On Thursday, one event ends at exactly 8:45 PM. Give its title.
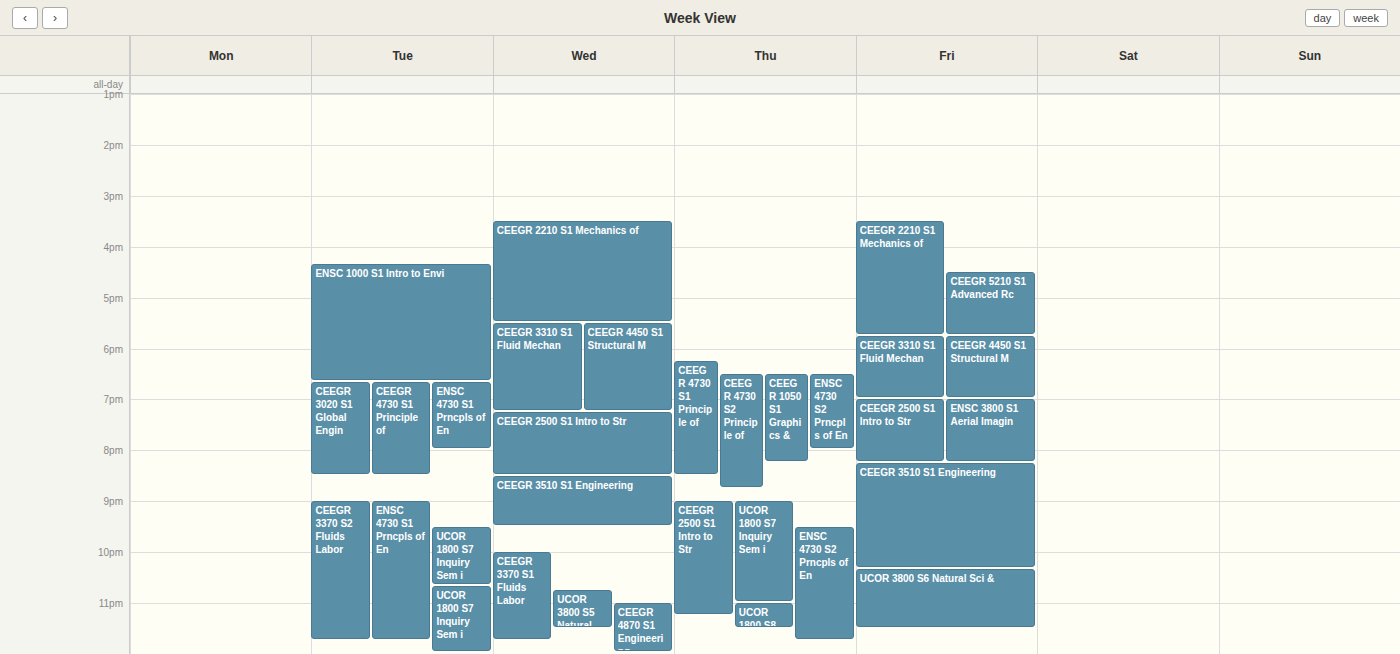
"CEEGR 4730 S2 Principle of"